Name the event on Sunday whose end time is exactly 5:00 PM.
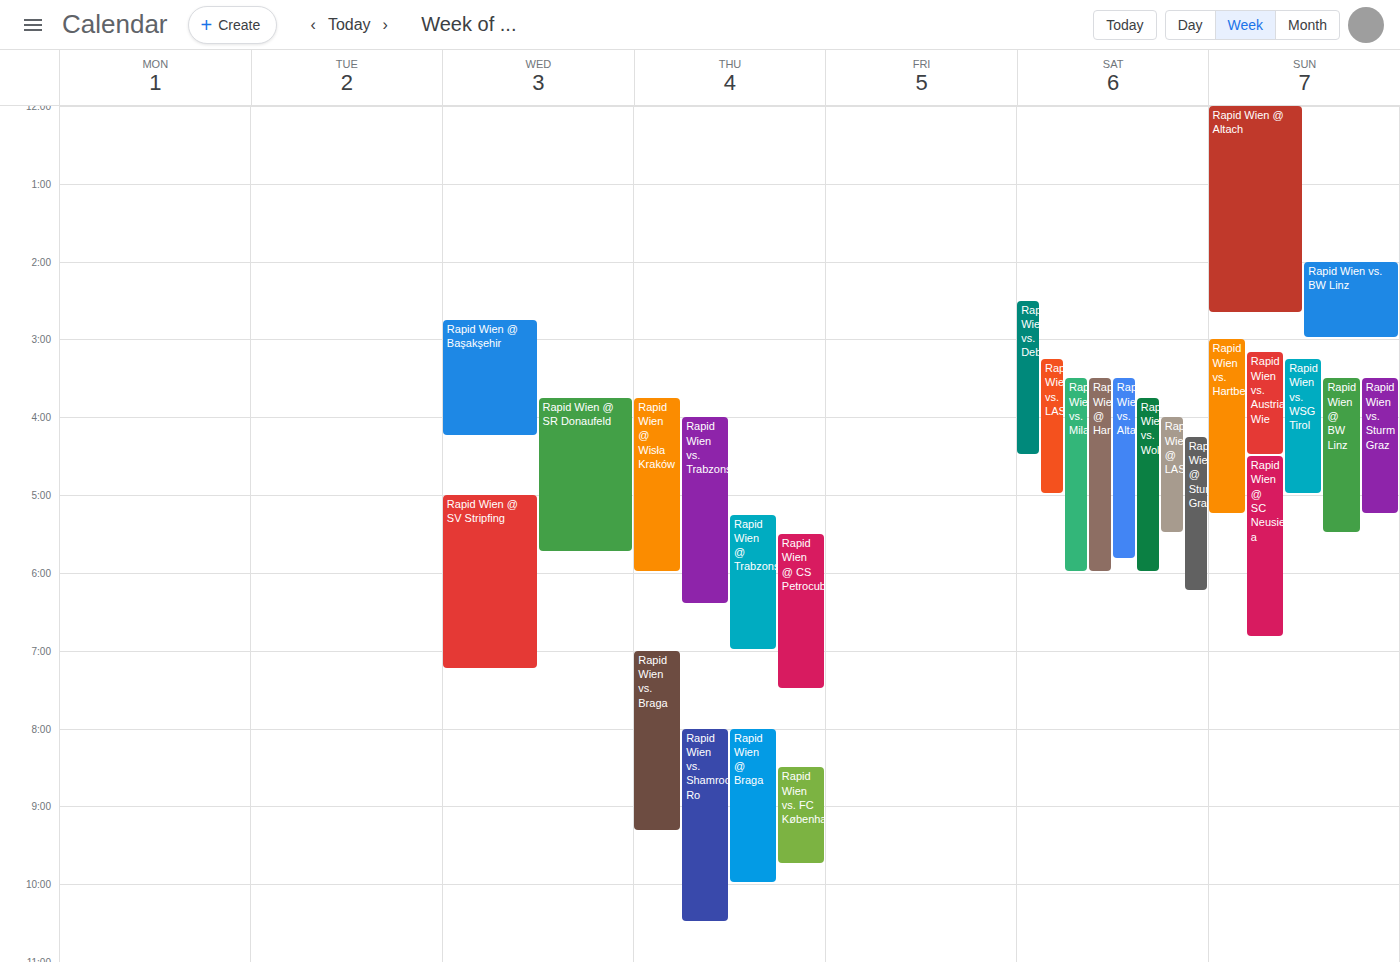
"Rapid Wien vs. WSG Tirol"